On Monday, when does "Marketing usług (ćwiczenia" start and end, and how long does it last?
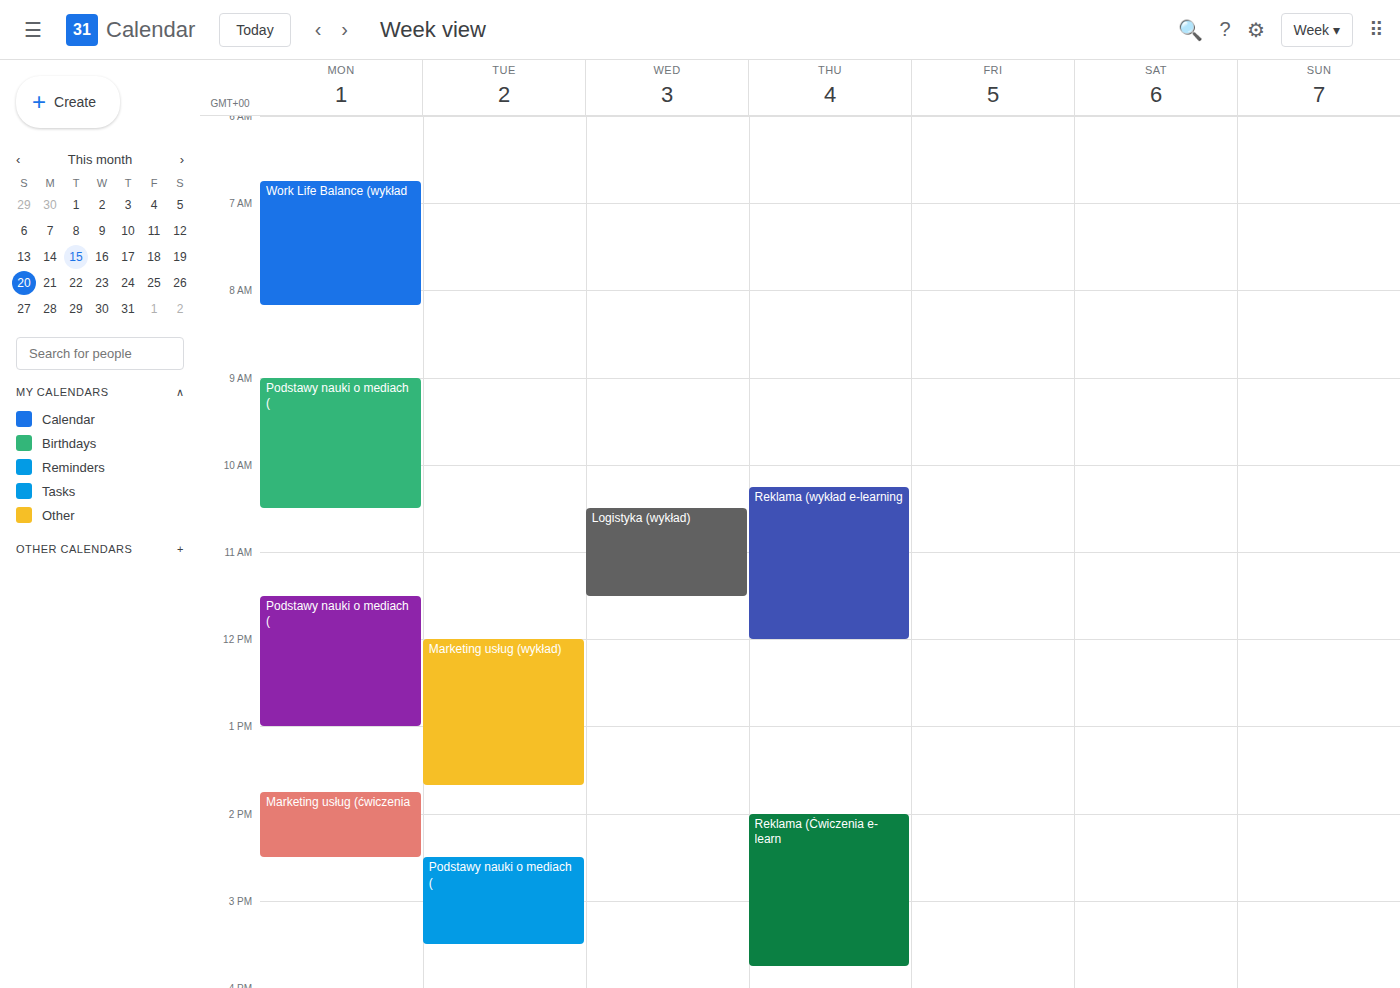
1:45 PM to 2:30 PM, 45 minutes